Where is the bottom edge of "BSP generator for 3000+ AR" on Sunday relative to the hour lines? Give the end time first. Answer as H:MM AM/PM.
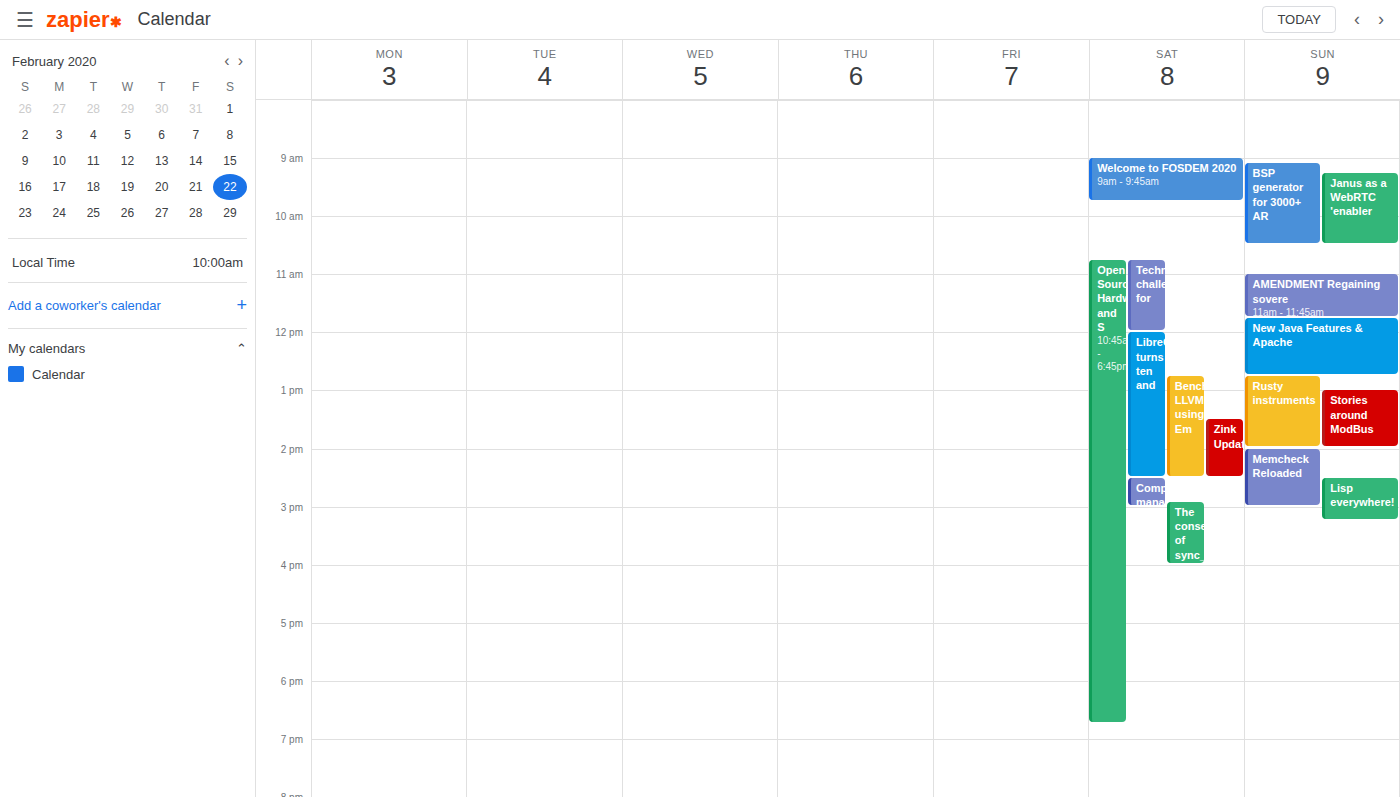
10:30 AM -- halfway between the 10 AM and 11 AM lines.